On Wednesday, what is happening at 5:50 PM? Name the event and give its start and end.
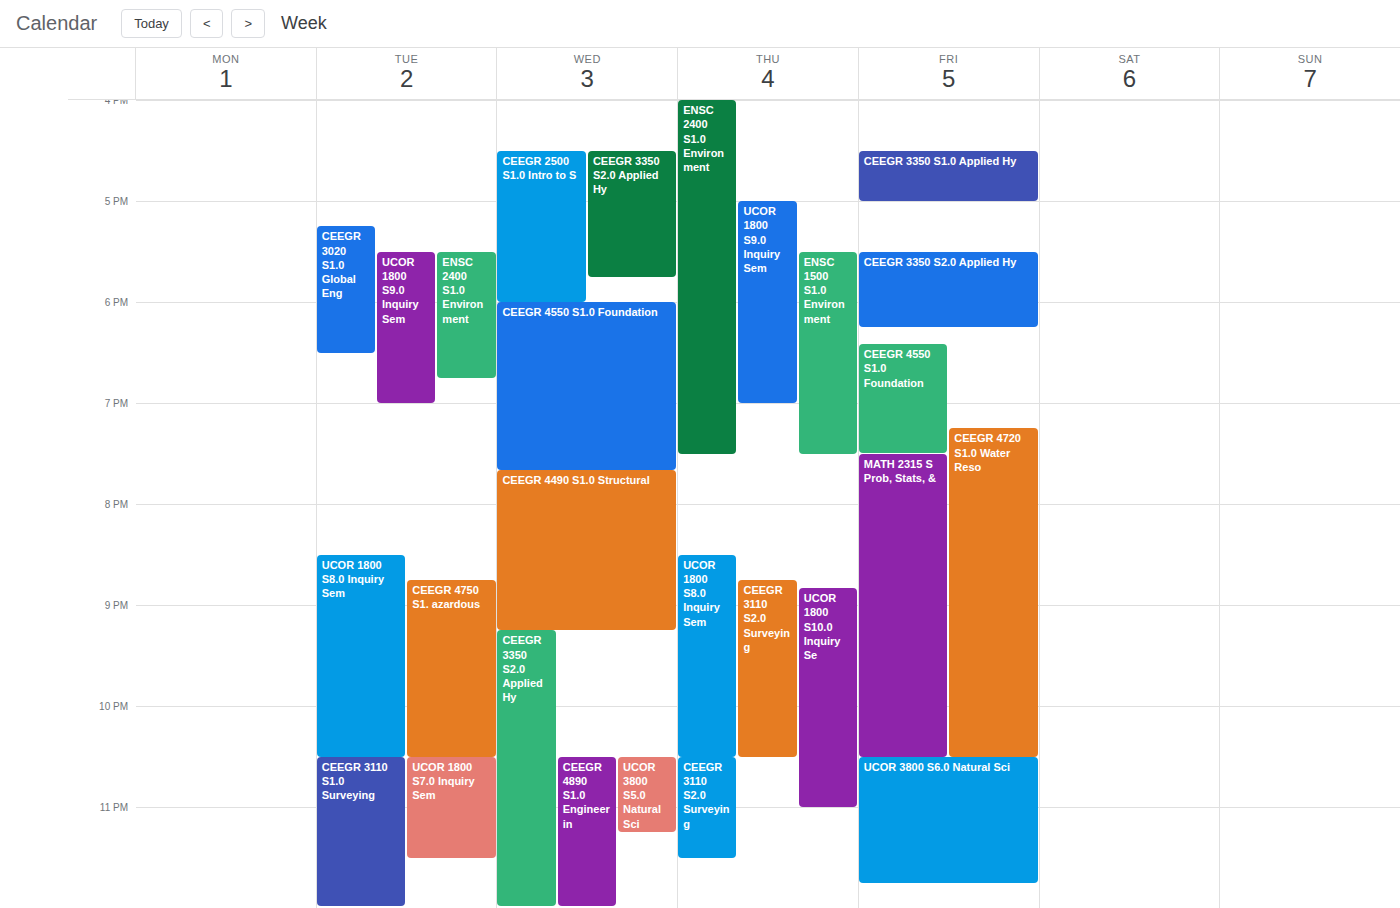
"CEEGR 2500 S1.0 Intro to S", 4:30 PM to 6:00 PM